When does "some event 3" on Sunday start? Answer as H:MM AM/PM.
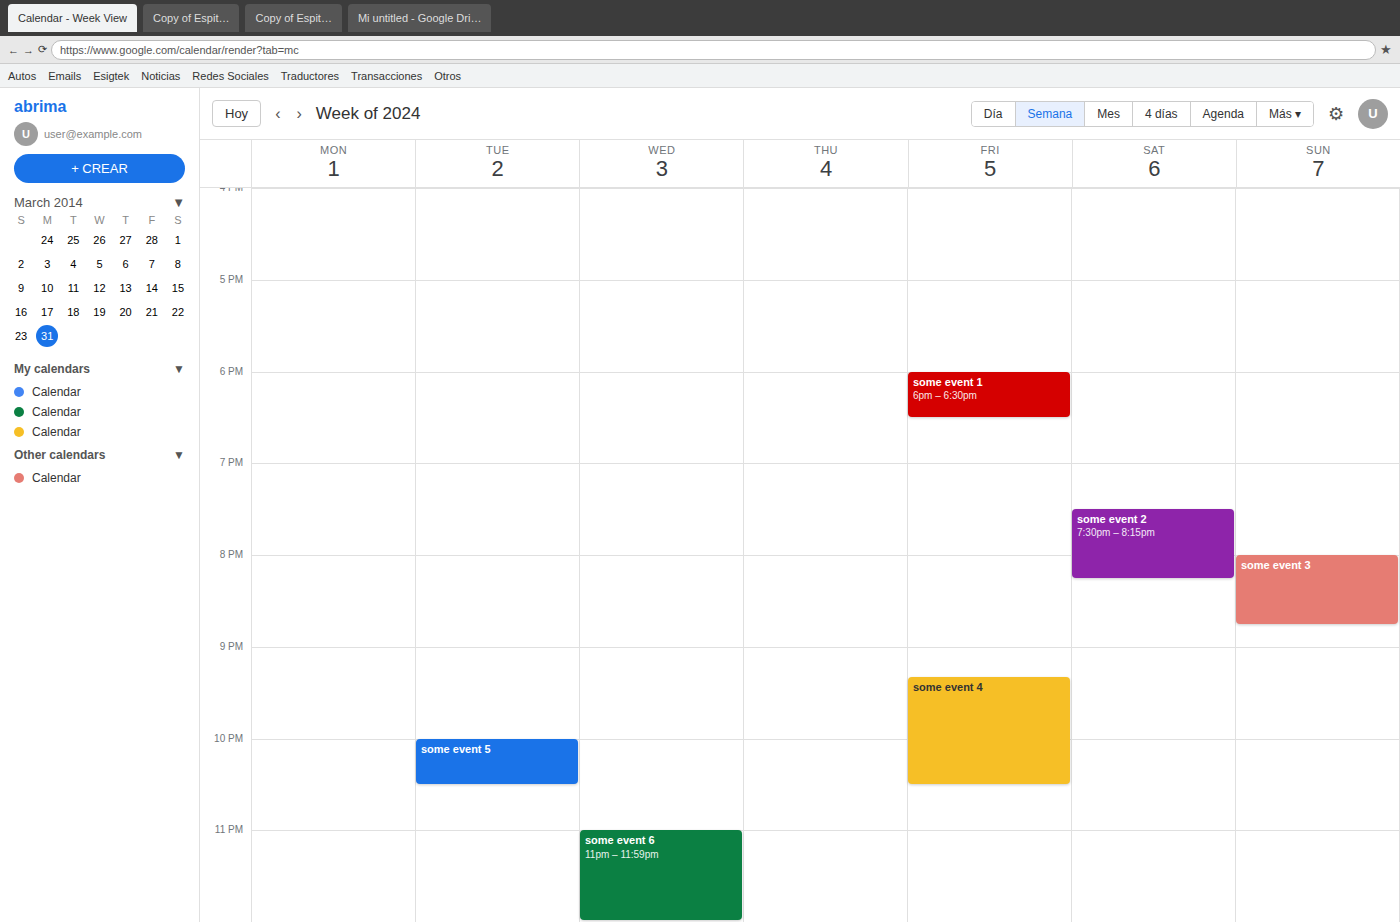
8:00 PM